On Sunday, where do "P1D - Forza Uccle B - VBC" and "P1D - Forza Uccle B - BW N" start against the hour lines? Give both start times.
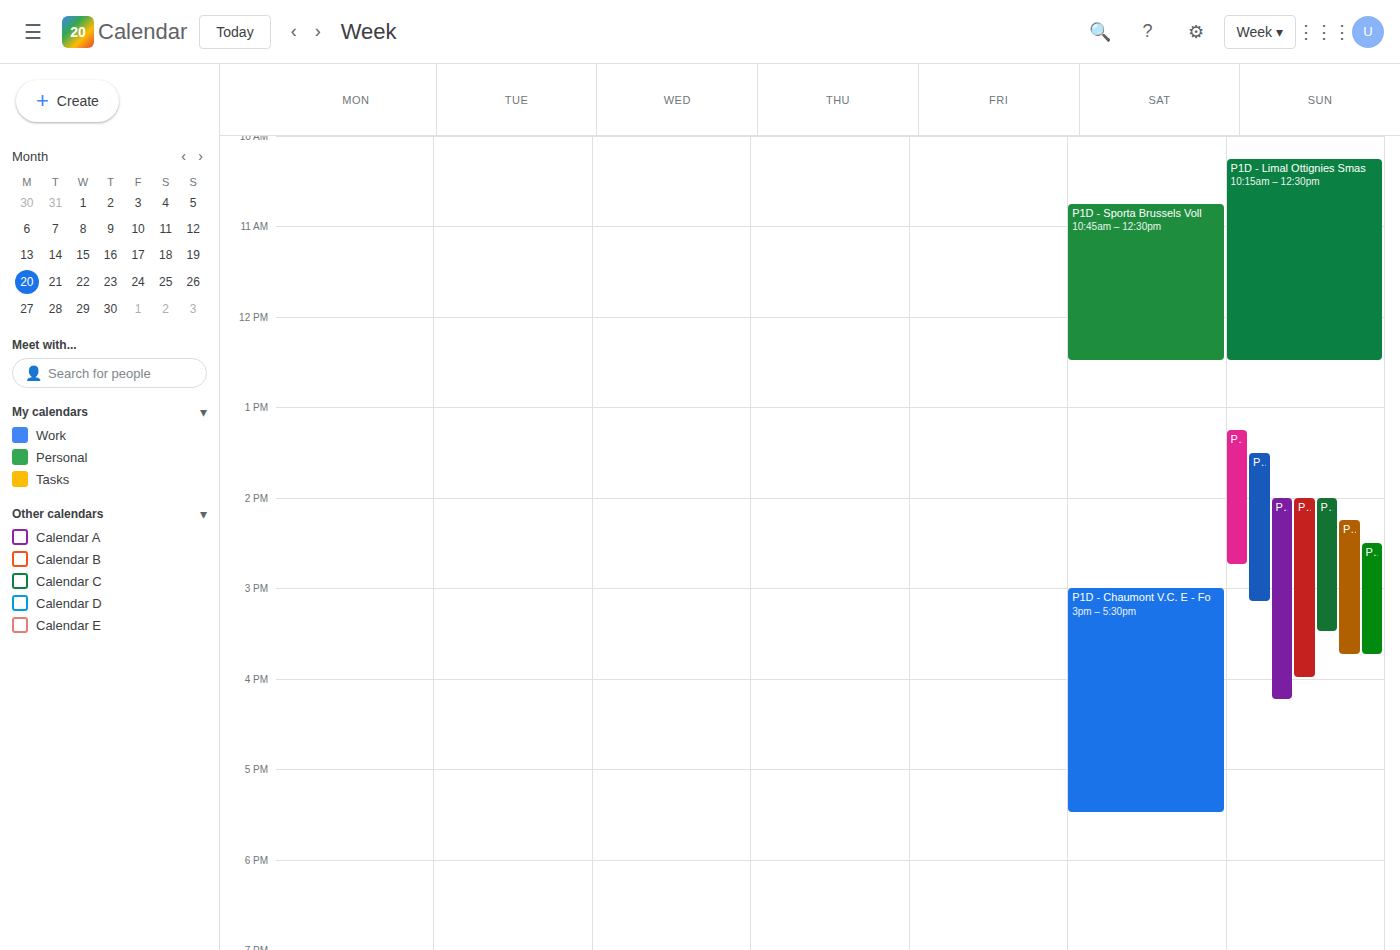
"P1D - Forza Uccle B - VBC": 2:30 PM, halfway between the 2 PM and 3 PM lines. "P1D - Forza Uccle B - BW N": 2:00 PM, exactly on the 2 PM line.